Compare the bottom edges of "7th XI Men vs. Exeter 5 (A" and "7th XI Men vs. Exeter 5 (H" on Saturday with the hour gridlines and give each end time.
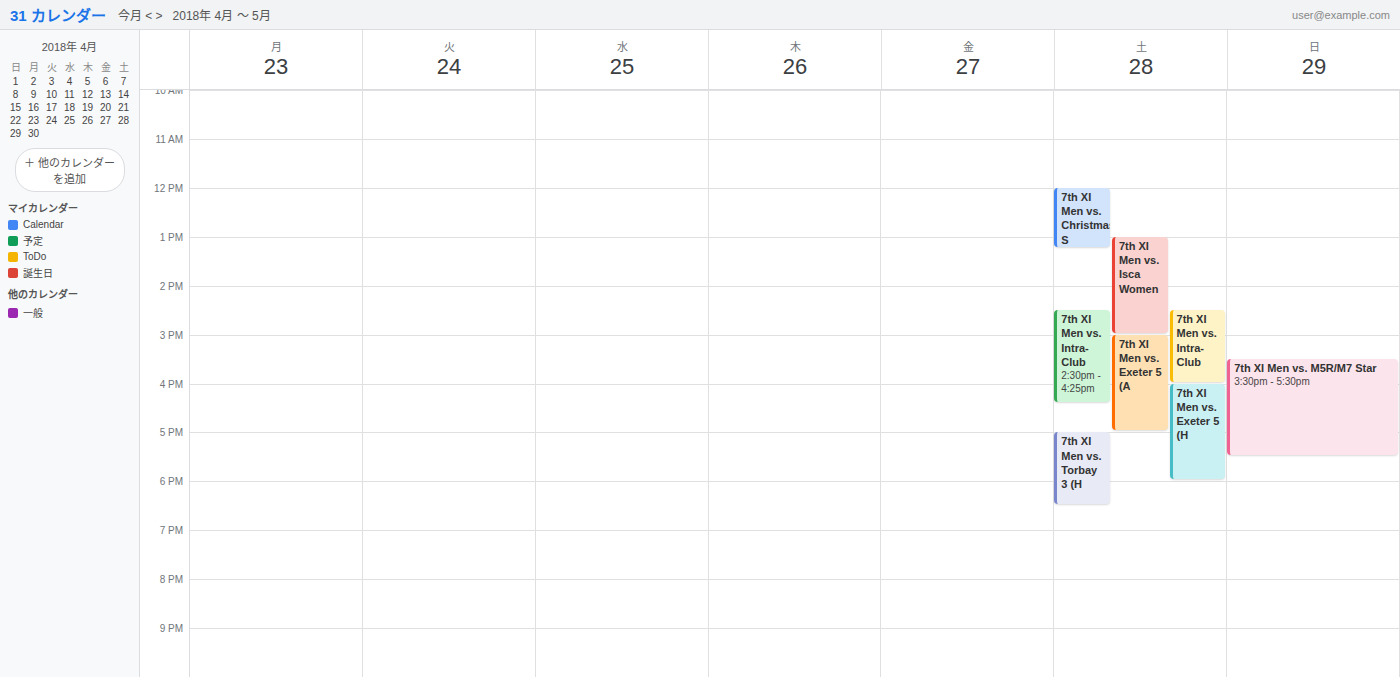
"7th XI Men vs. Exeter 5 (A": 5:00 PM, exactly on the 5 PM line. "7th XI Men vs. Exeter 5 (H": 6:00 PM, exactly on the 6 PM line.